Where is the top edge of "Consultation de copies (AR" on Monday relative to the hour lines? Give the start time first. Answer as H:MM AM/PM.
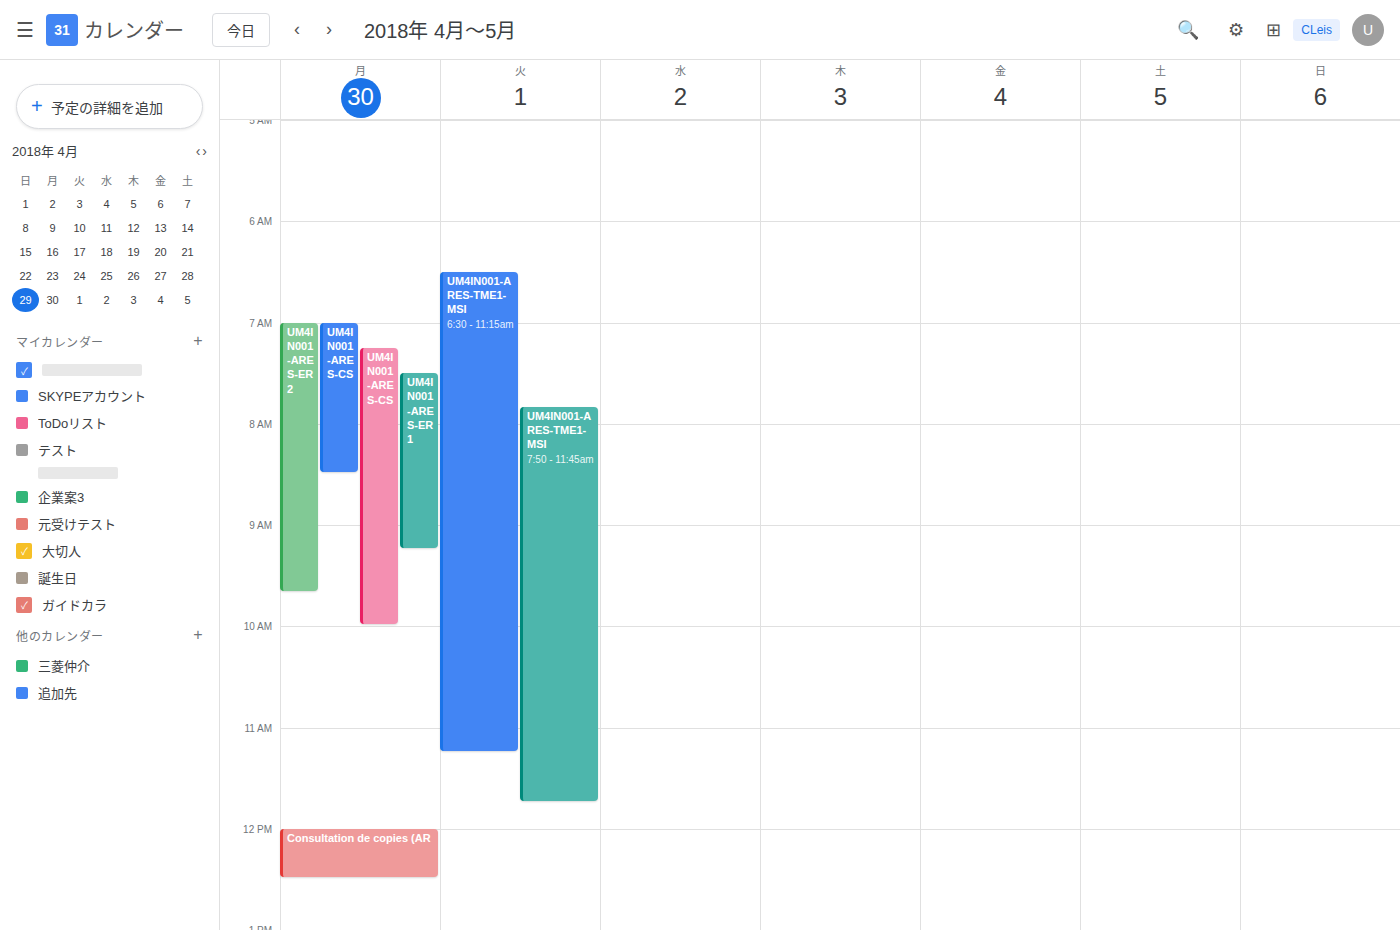
12:00 PM -- exactly on the 12 PM line.